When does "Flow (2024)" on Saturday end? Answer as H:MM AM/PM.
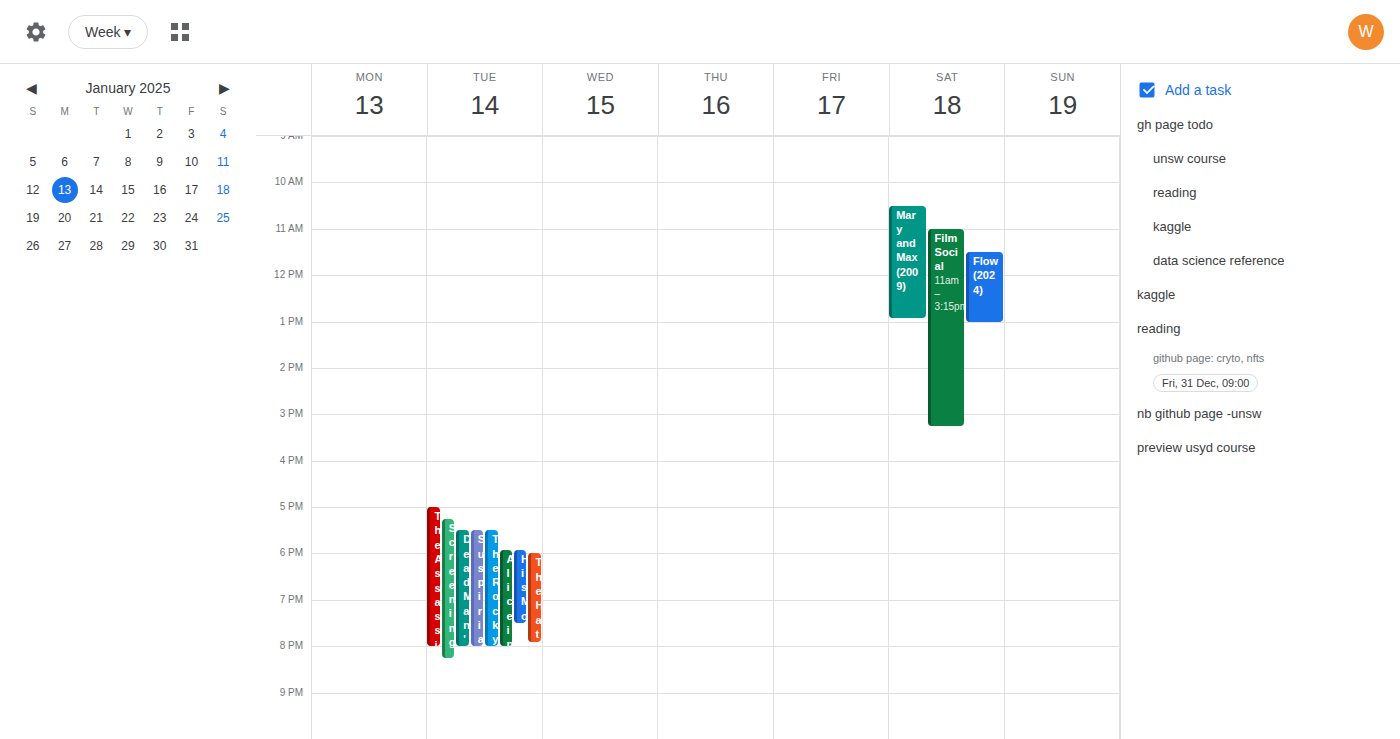
1:00 PM